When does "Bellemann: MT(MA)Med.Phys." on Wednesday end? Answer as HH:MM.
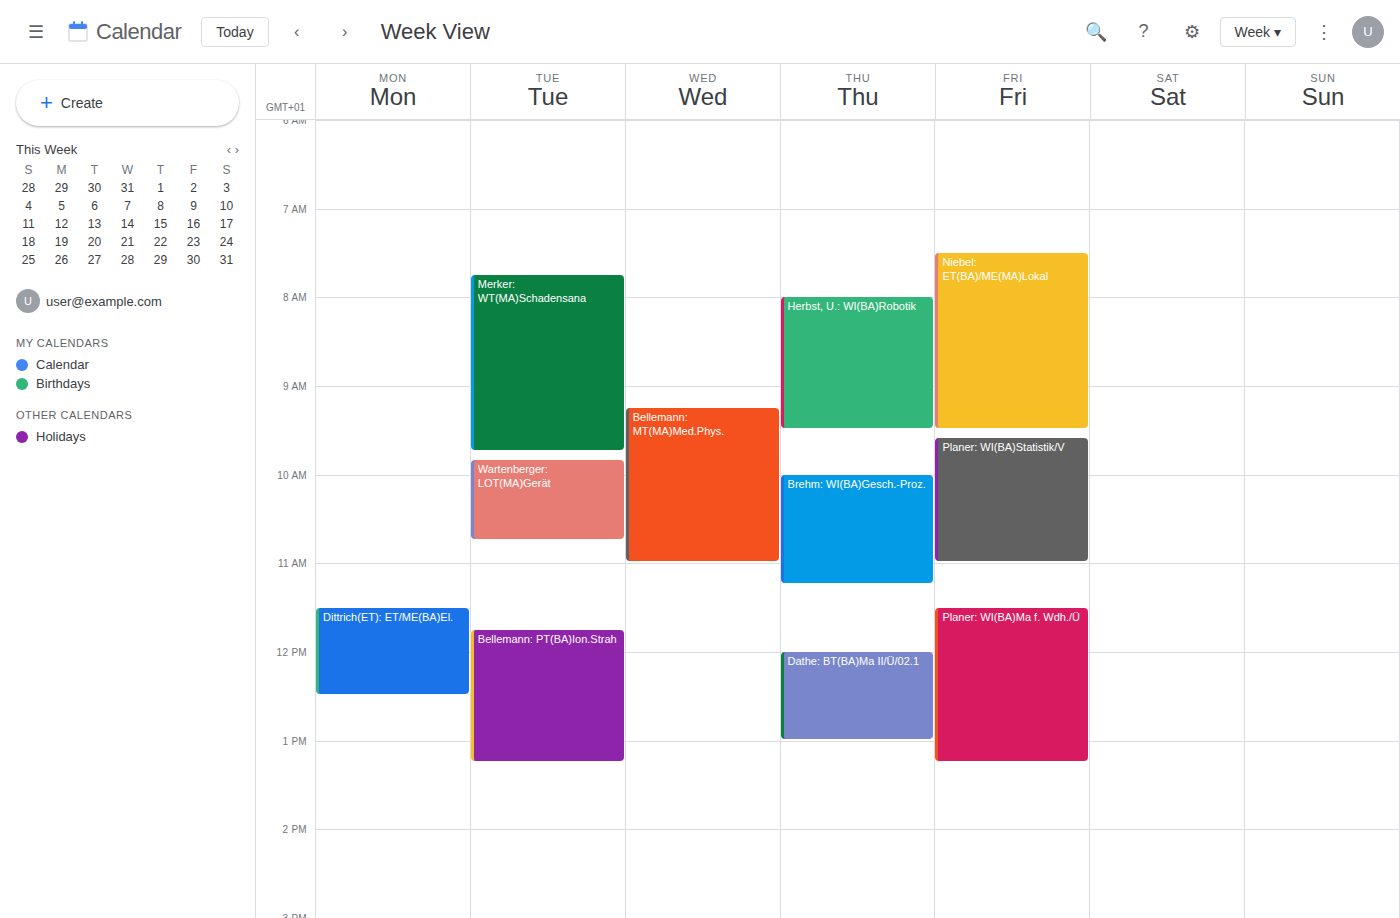
11:00